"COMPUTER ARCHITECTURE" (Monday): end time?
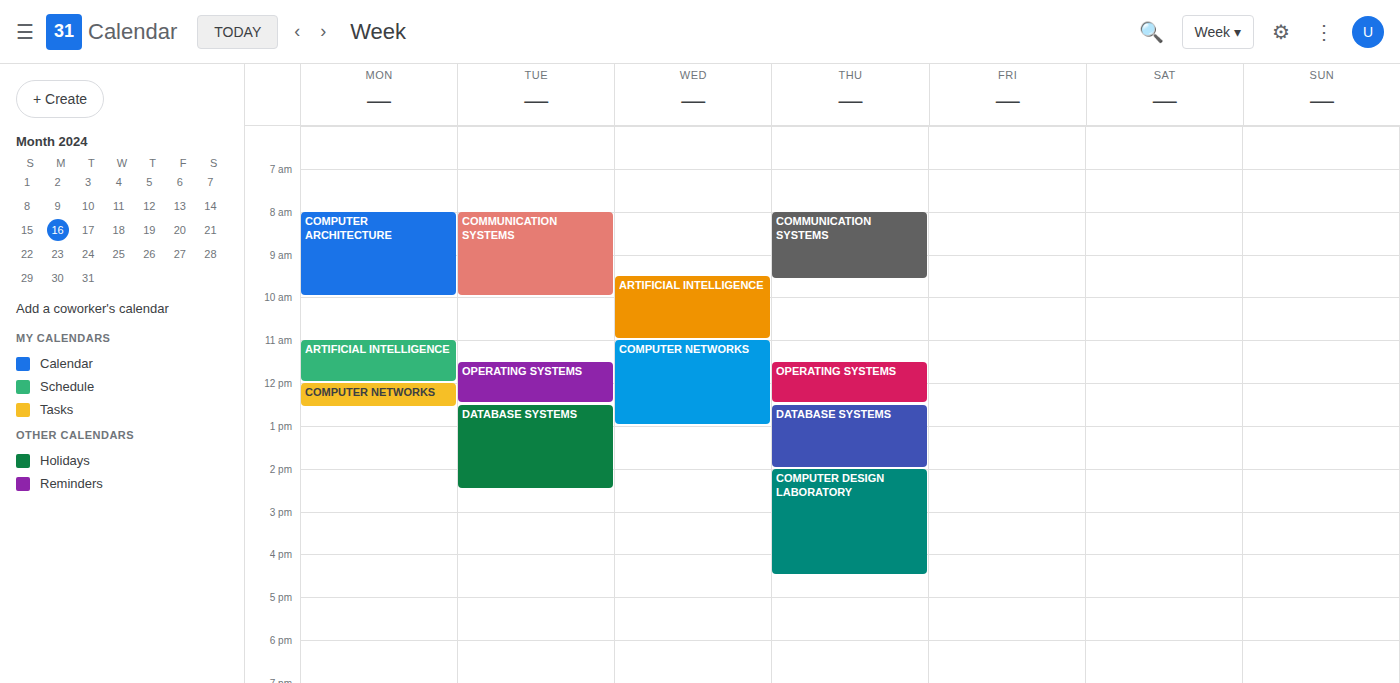
10:00 AM